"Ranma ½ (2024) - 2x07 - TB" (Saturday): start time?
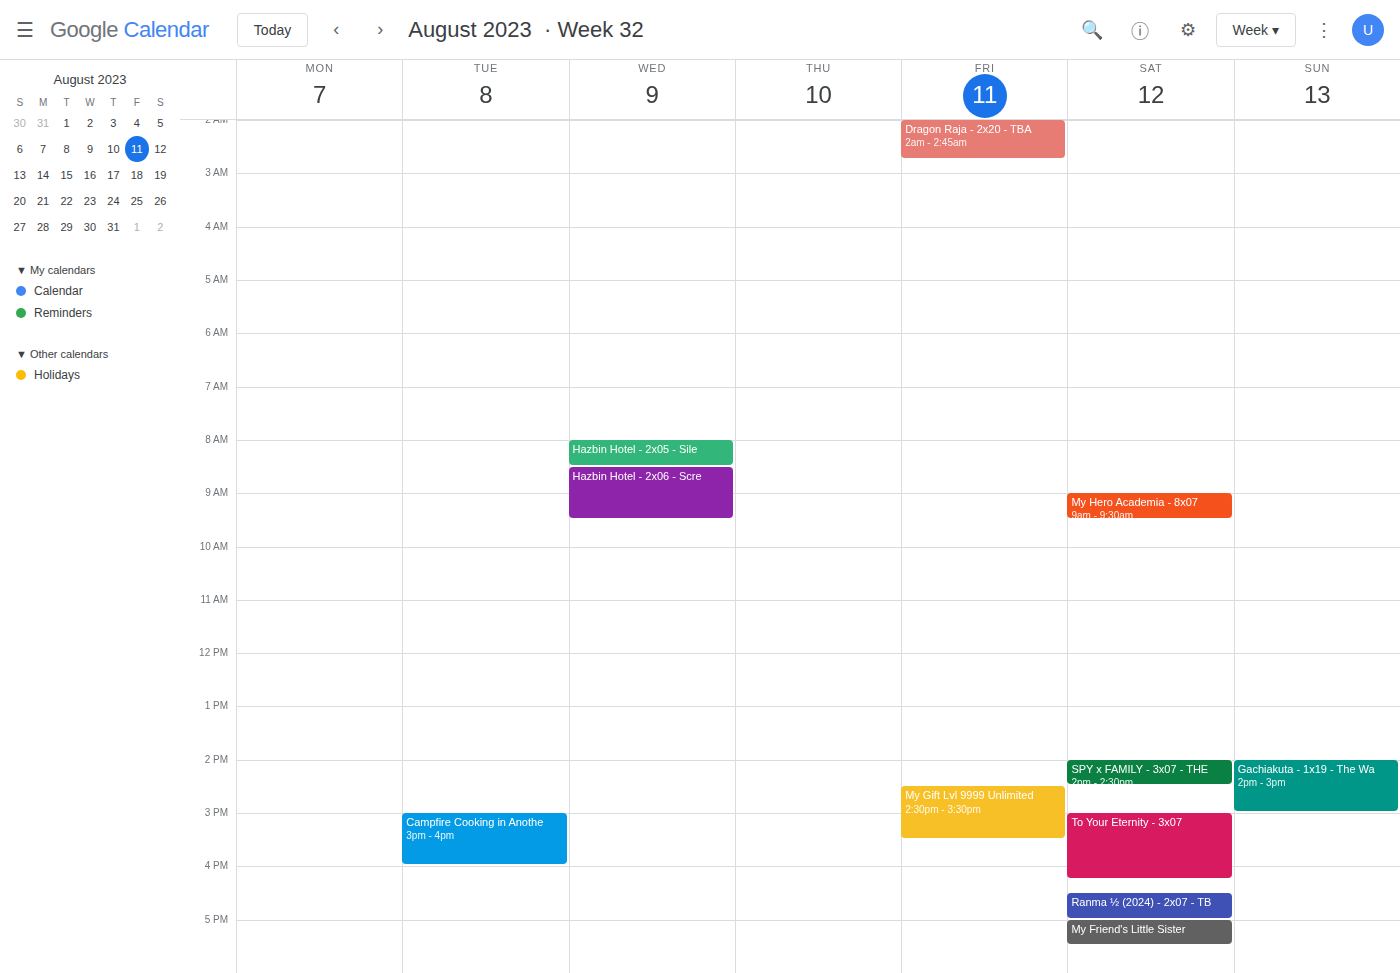
16:30